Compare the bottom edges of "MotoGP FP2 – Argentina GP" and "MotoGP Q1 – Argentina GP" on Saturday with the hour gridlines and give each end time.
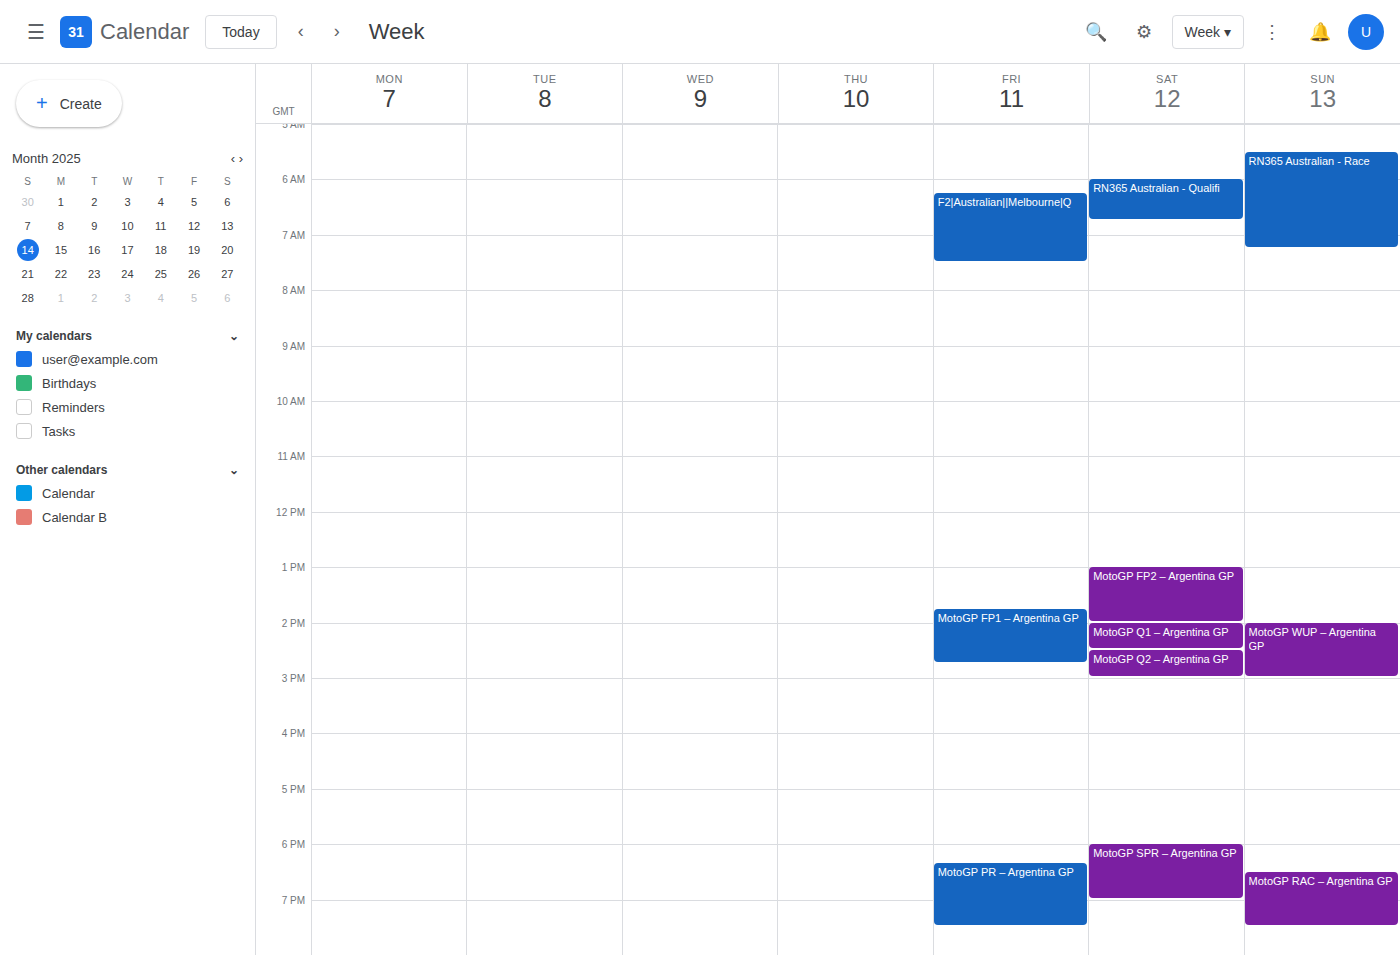
"MotoGP FP2 – Argentina GP": 2:00 PM, exactly on the 2 PM line. "MotoGP Q1 – Argentina GP": 2:30 PM, halfway between the 2 PM and 3 PM lines.